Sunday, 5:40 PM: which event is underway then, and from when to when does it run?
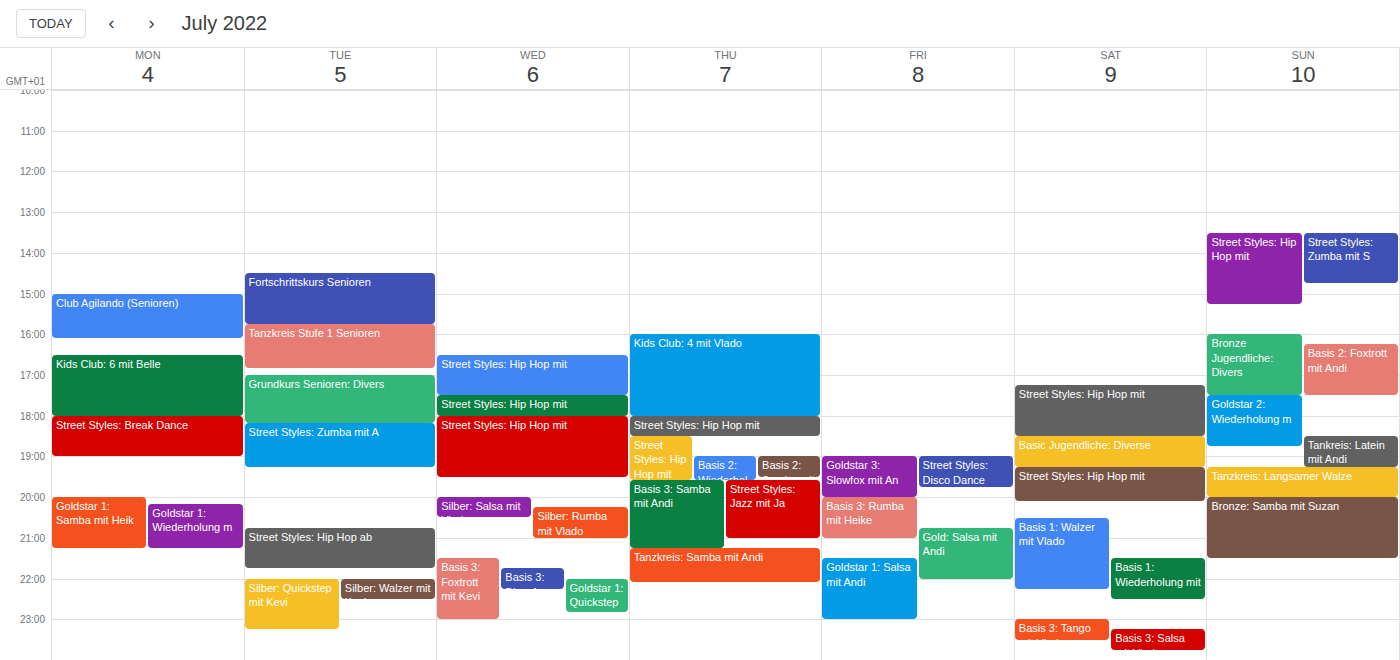
"Goldstar 2: Wiederholung m", 5:30 PM to 6:45 PM